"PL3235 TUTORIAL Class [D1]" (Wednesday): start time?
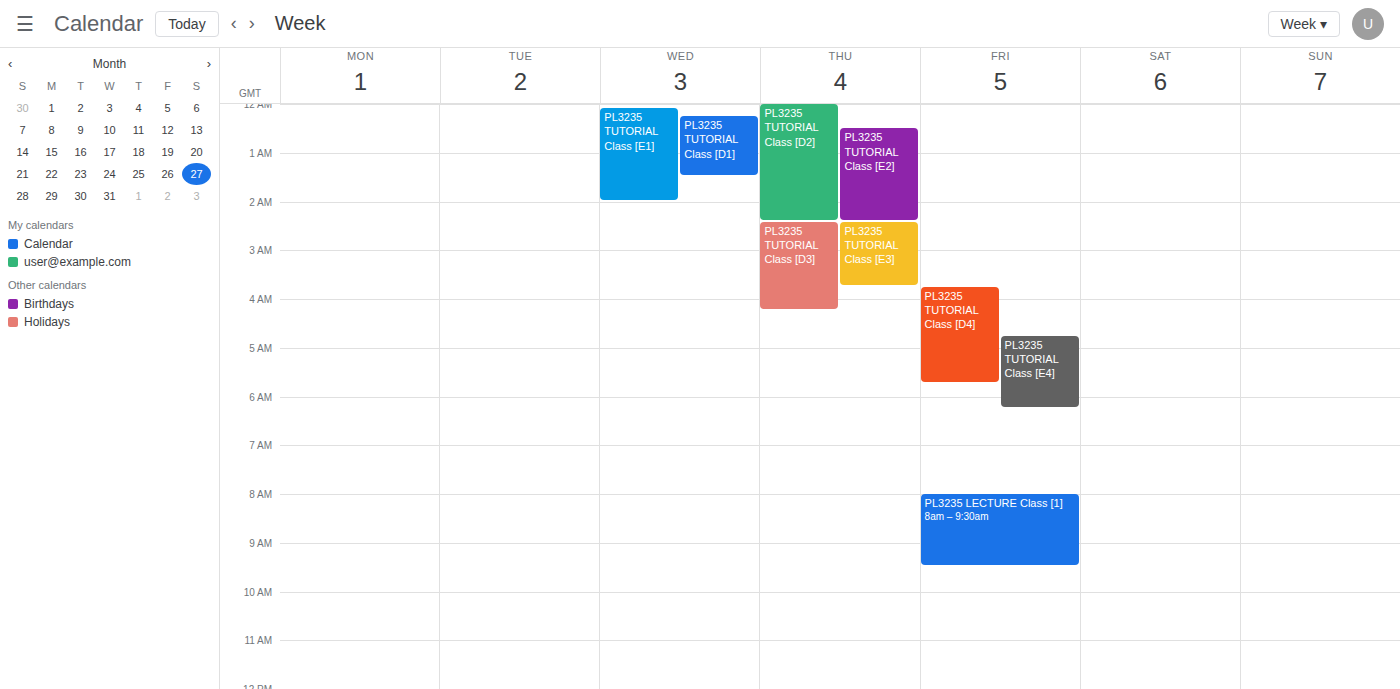
12:15 AM